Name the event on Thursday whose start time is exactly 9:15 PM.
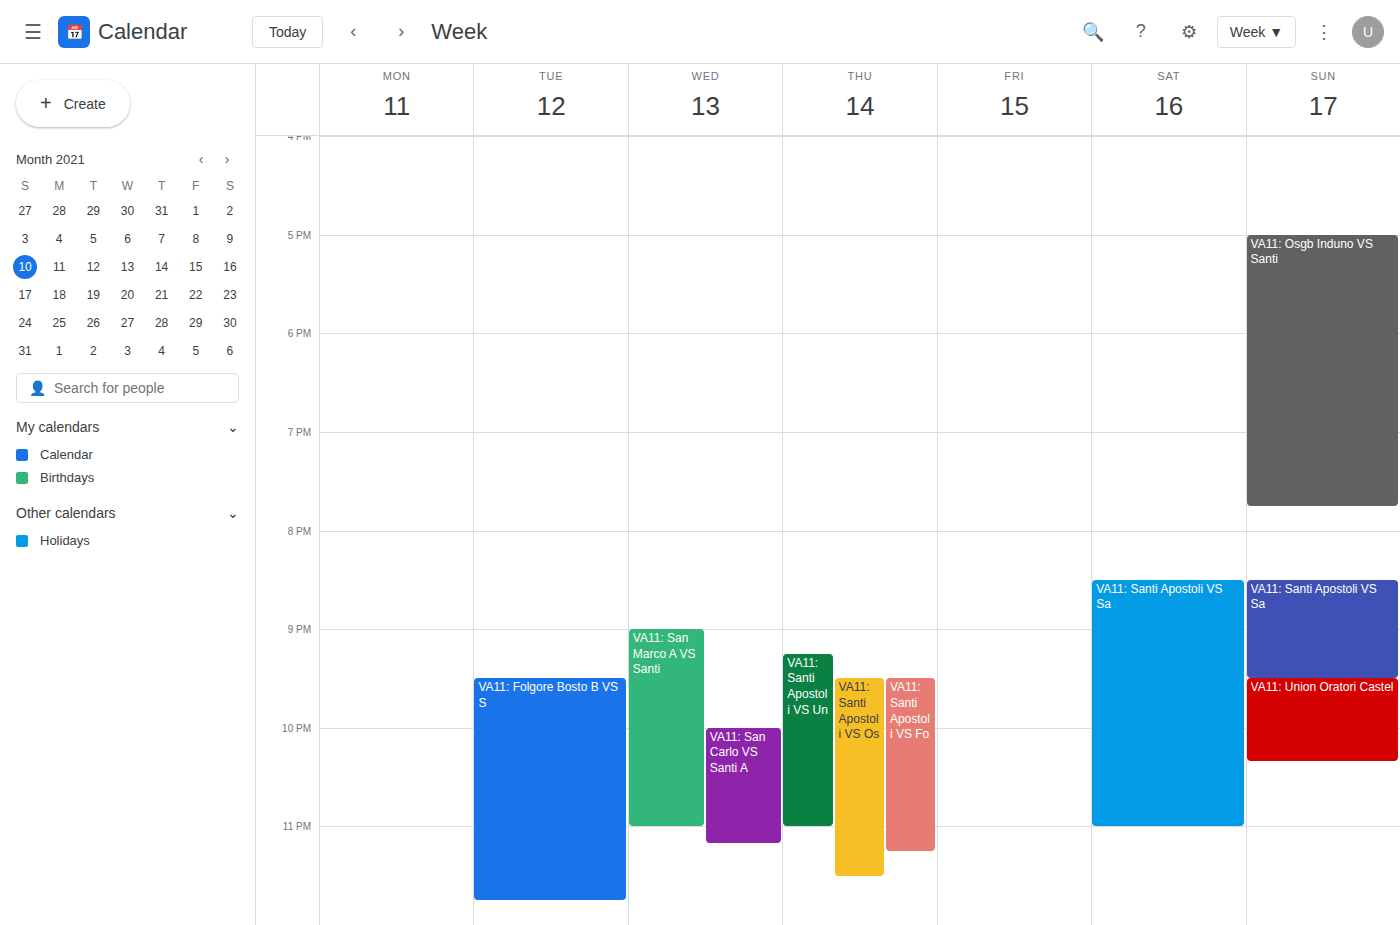
"VA11: Santi Apostoli VS Un"